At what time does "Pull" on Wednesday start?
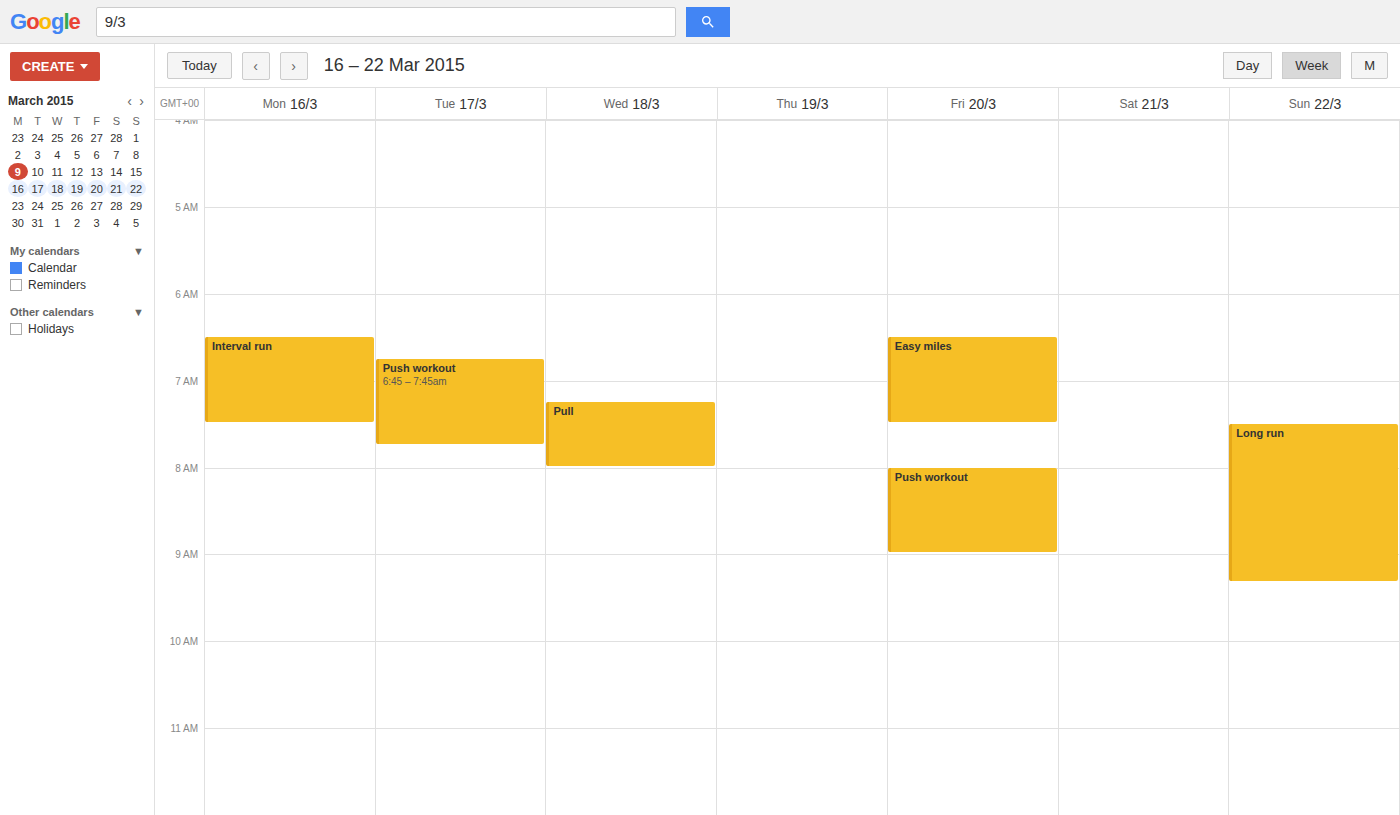
7:15 AM